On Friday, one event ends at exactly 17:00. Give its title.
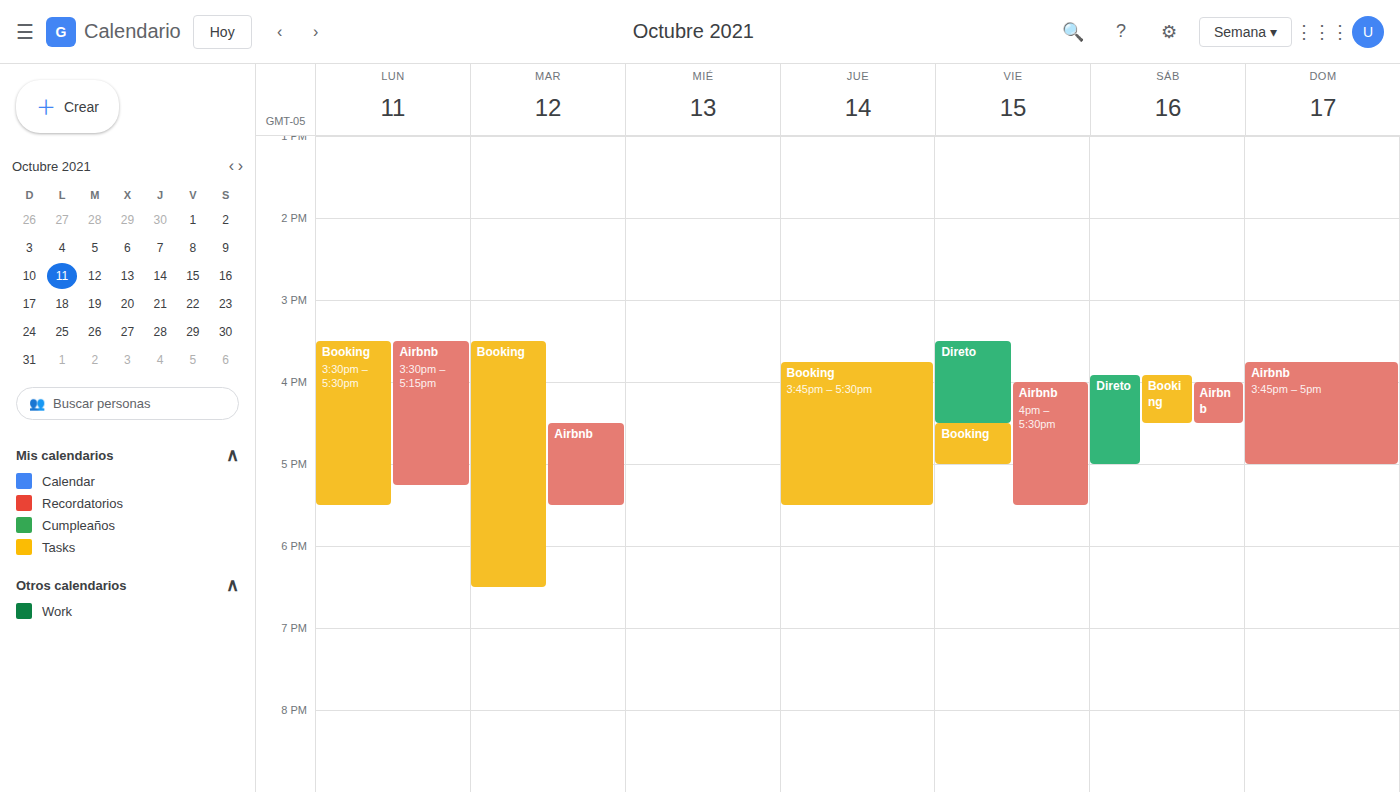
"Booking"